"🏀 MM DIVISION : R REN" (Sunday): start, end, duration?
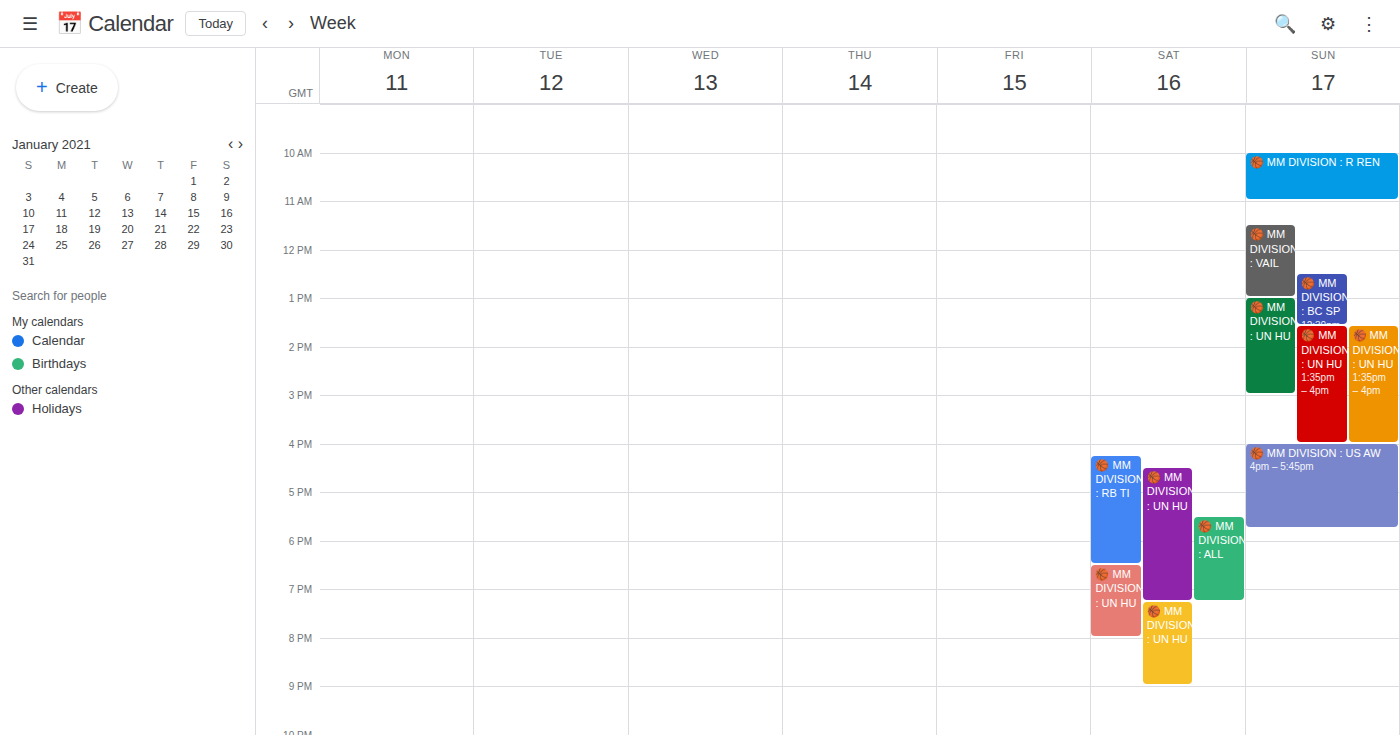
10:00 AM to 11:00 AM, 1 hour